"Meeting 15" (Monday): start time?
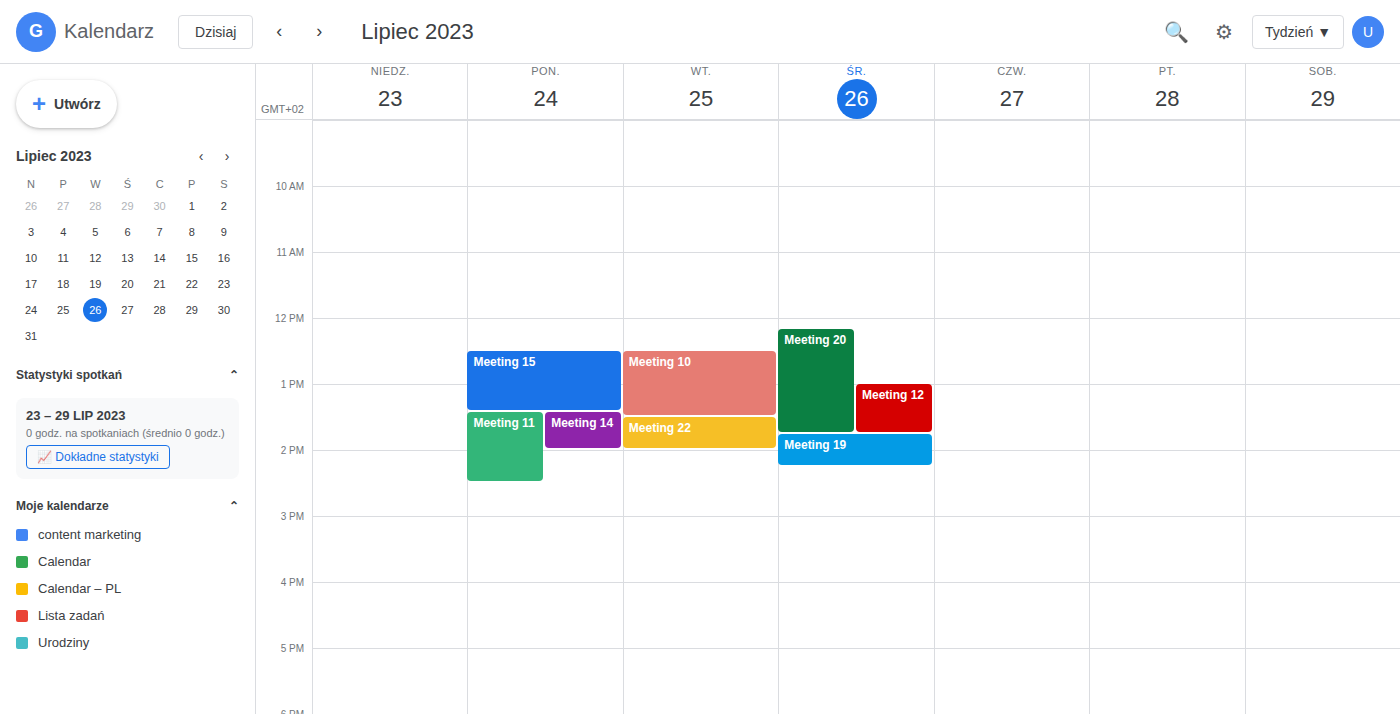
12:30 PM